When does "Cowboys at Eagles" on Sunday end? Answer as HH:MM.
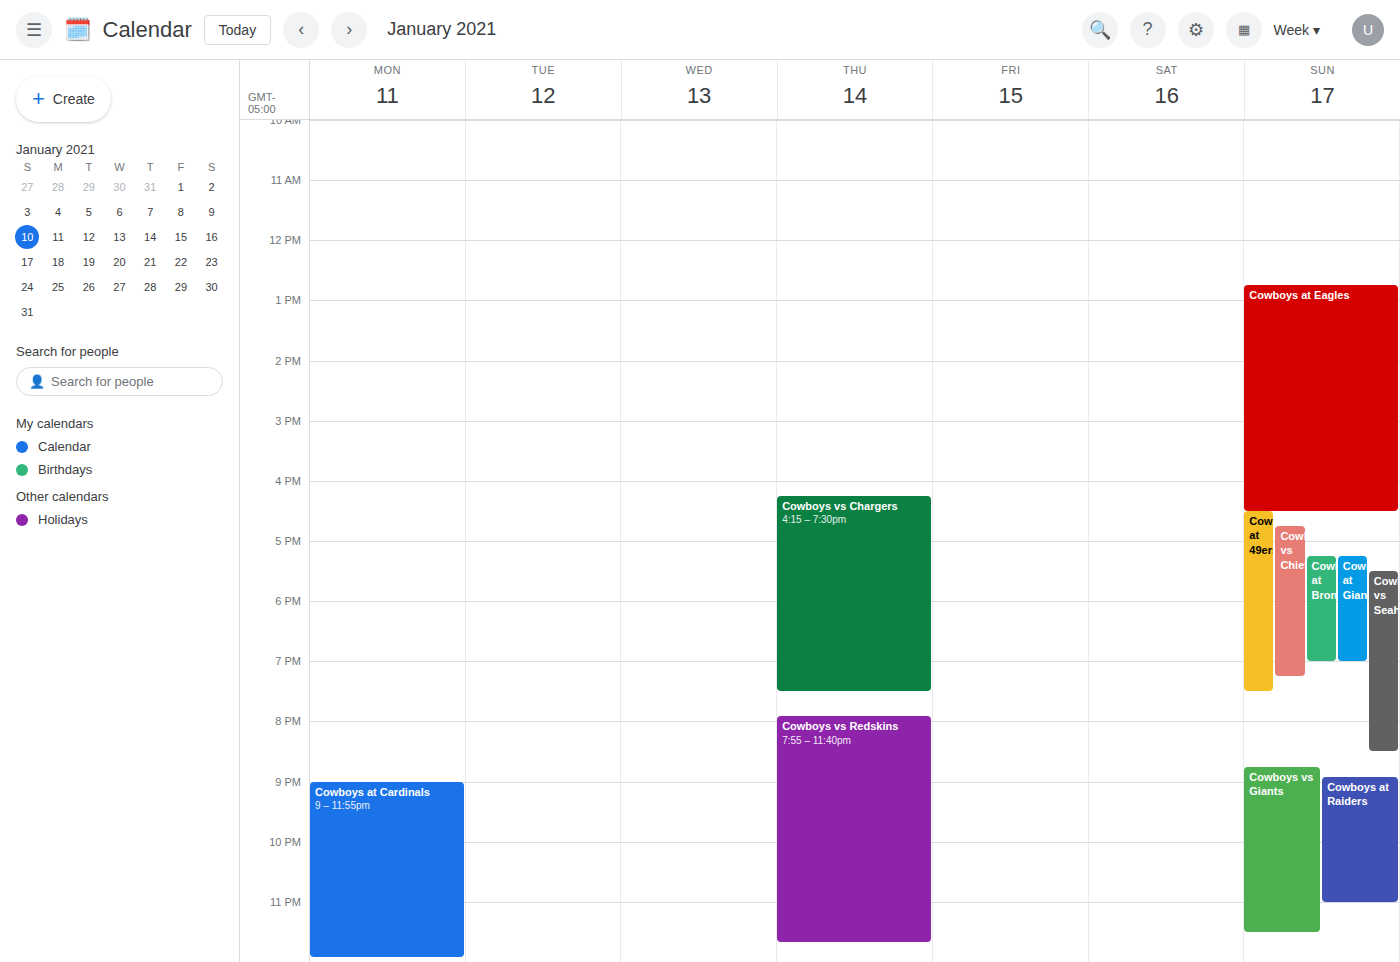
16:30